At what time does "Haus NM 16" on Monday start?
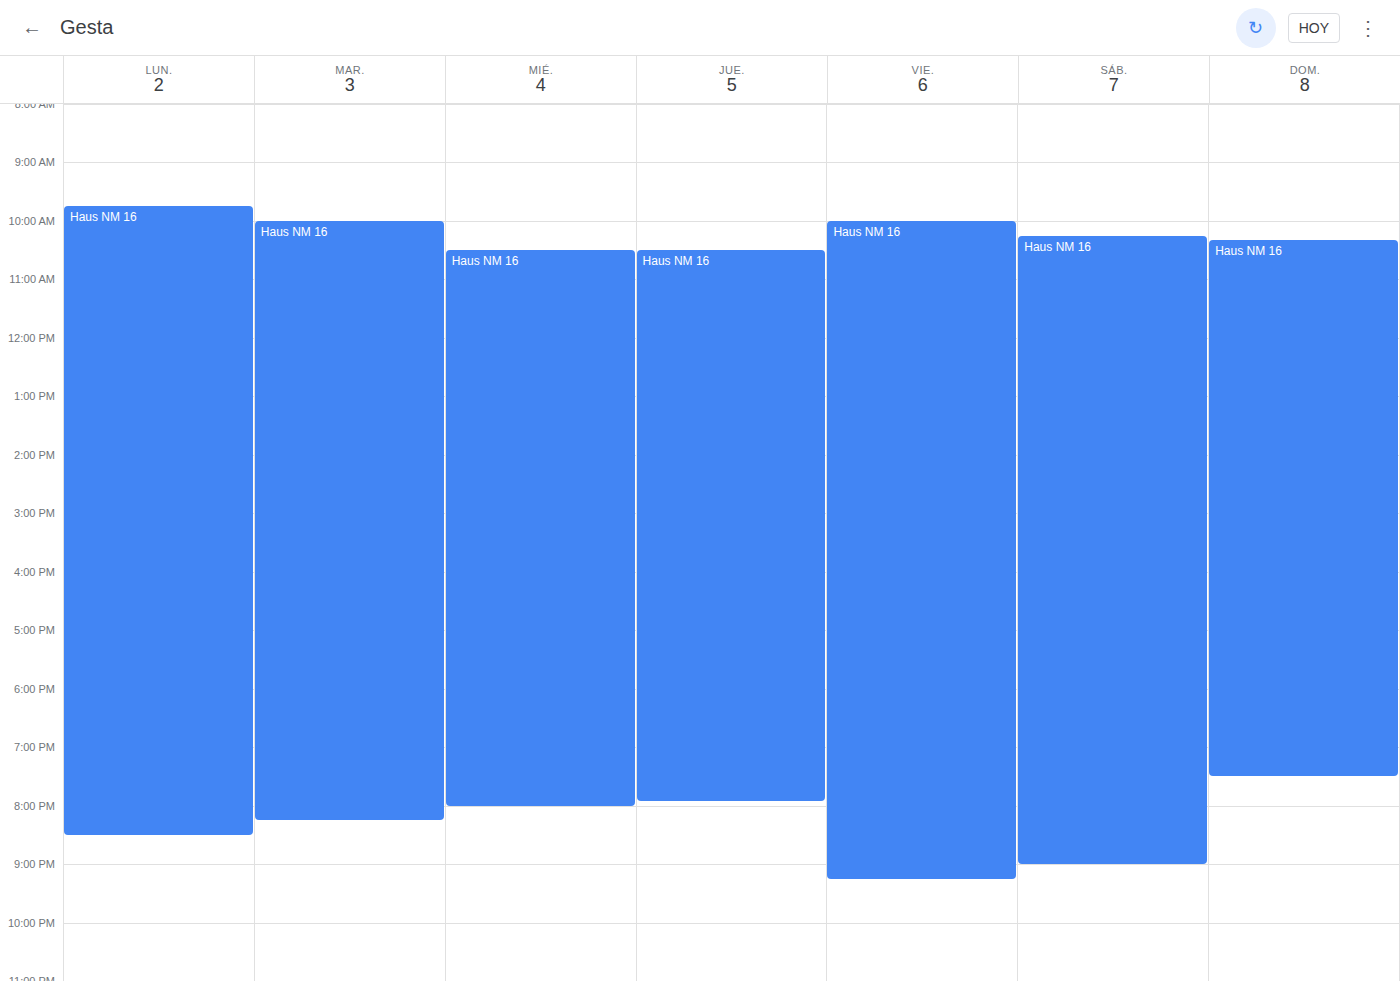
9:45 AM